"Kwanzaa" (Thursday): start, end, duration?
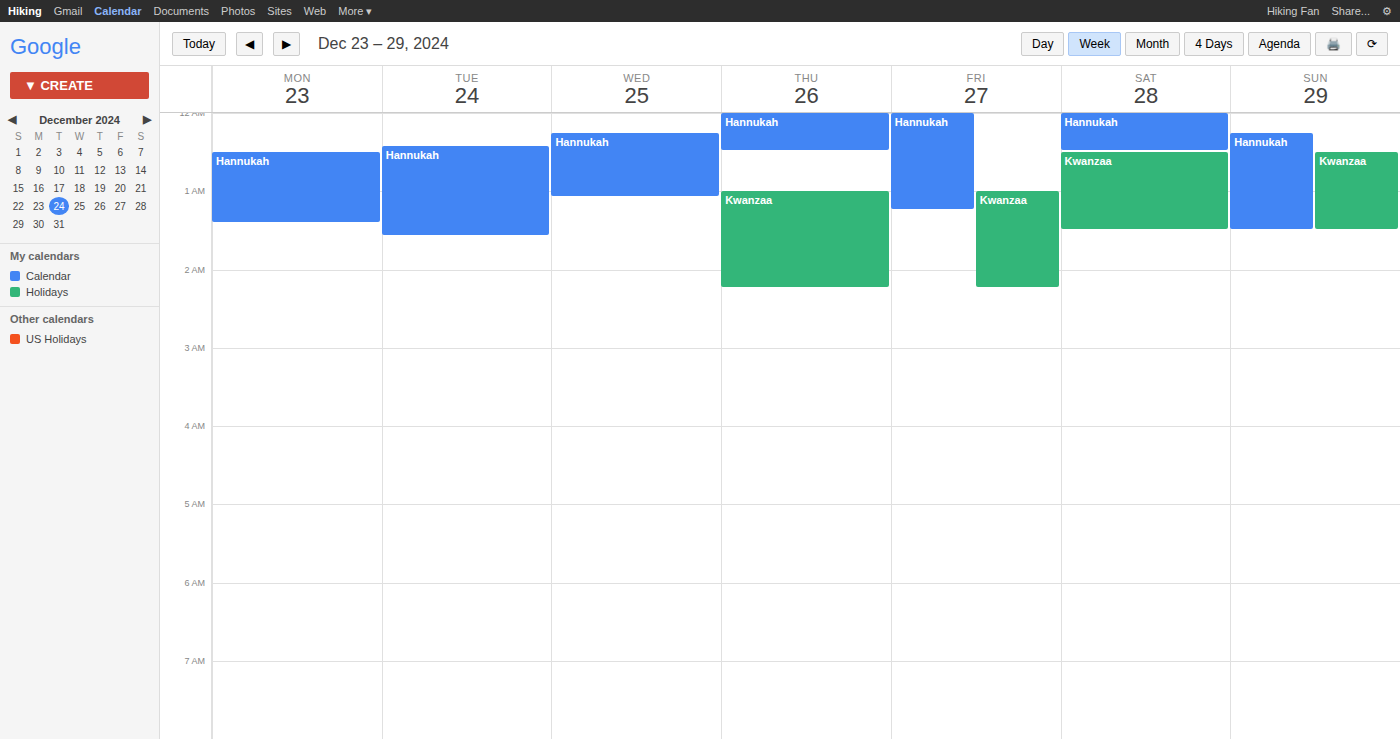
01:00 to 02:15, 1 hour 15 minutes